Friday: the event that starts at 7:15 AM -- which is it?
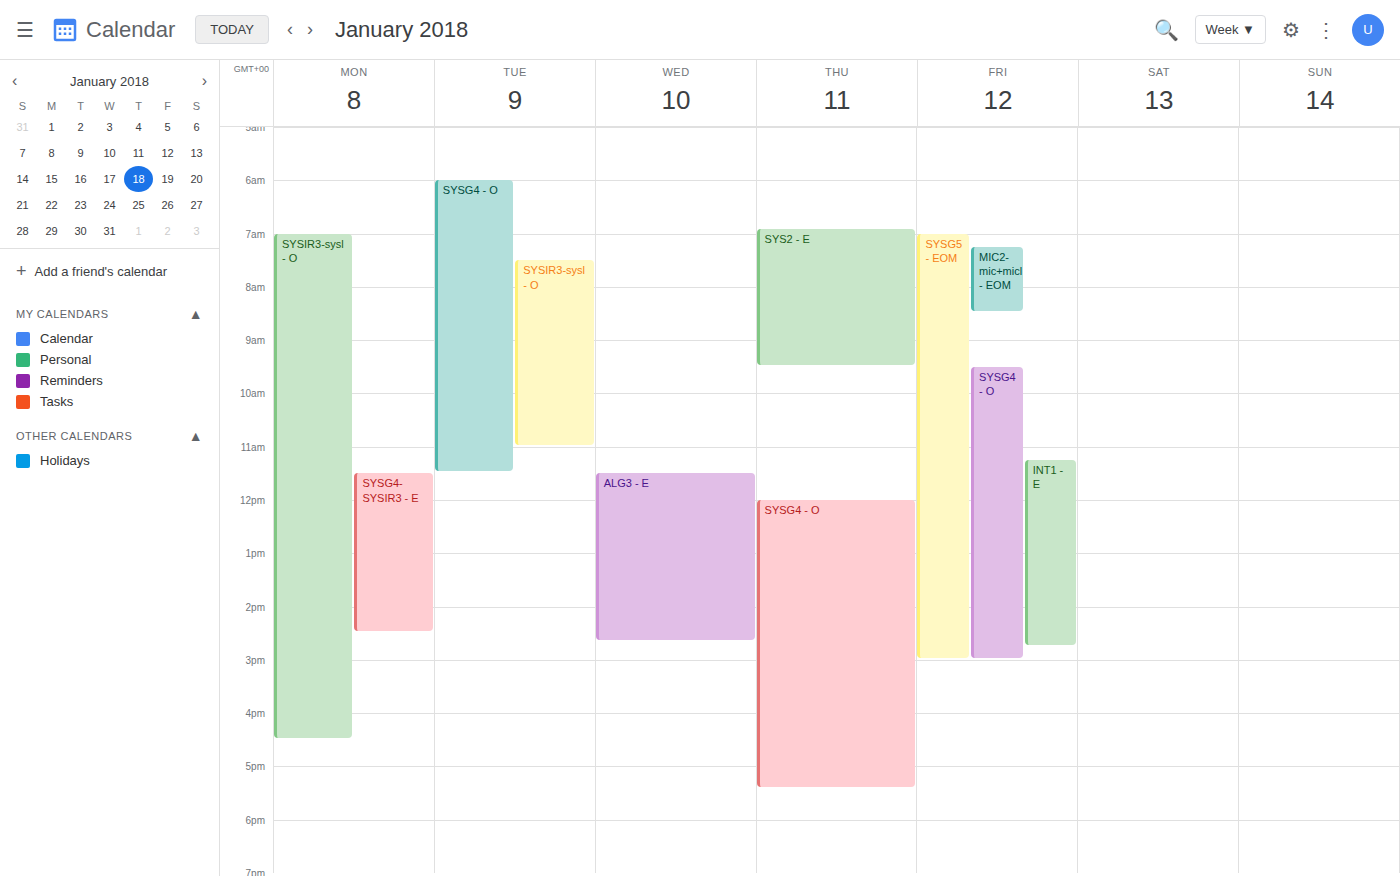
"MIC2-mic+micl - EOM"